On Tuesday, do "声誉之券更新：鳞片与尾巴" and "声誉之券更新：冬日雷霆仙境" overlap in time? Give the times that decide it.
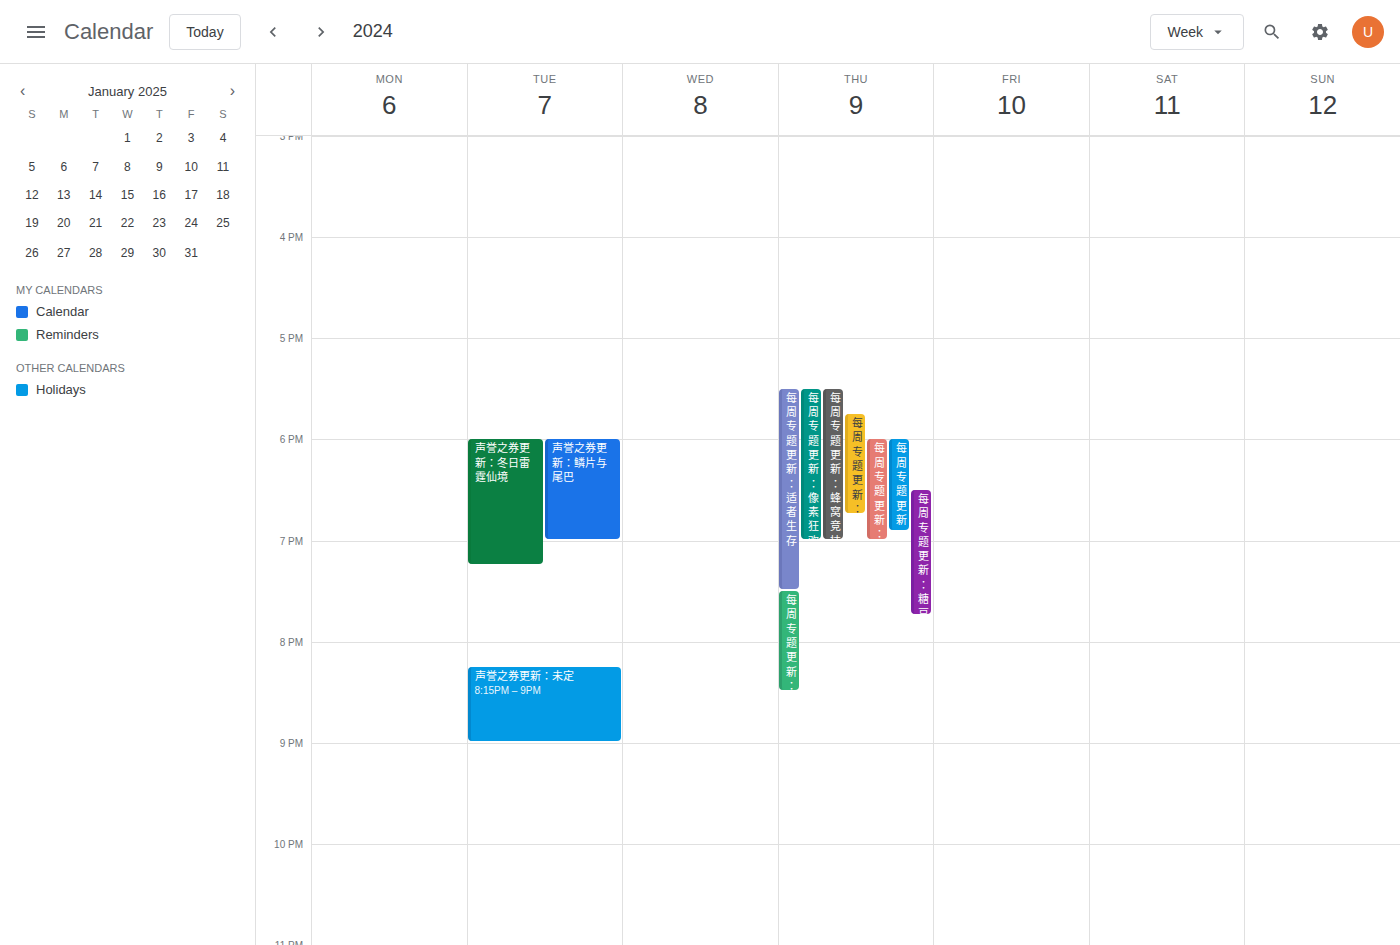
"声誉之券更新：冬日雷霆仙境" starts at 6:00 PM, before "声誉之券更新：鳞片与尾巴" ends at 7:00 PM -- they overlap.